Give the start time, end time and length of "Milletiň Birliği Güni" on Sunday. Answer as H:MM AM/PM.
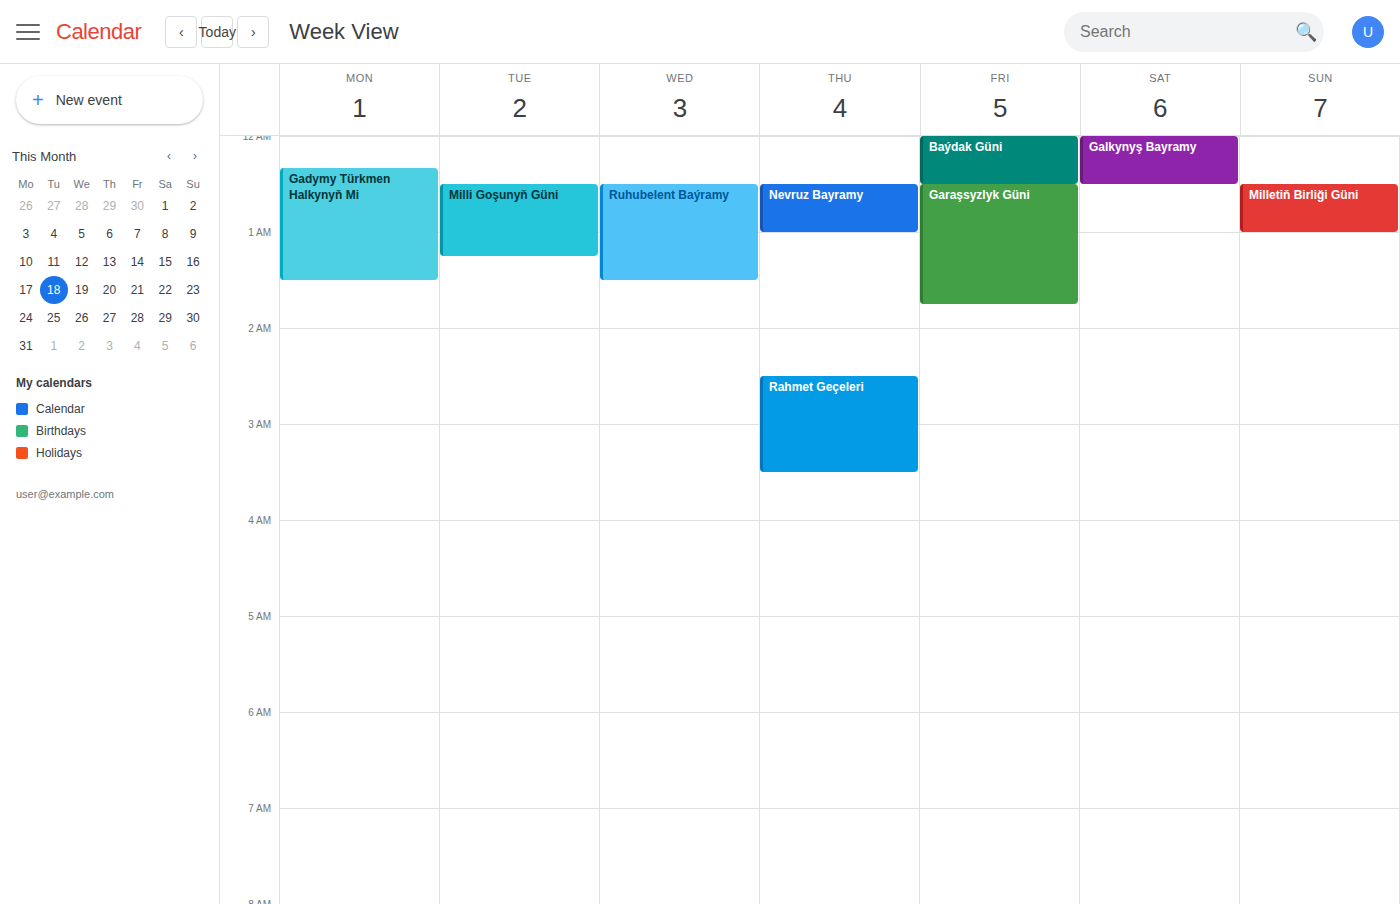
12:30 AM to 1:00 AM, 30 minutes